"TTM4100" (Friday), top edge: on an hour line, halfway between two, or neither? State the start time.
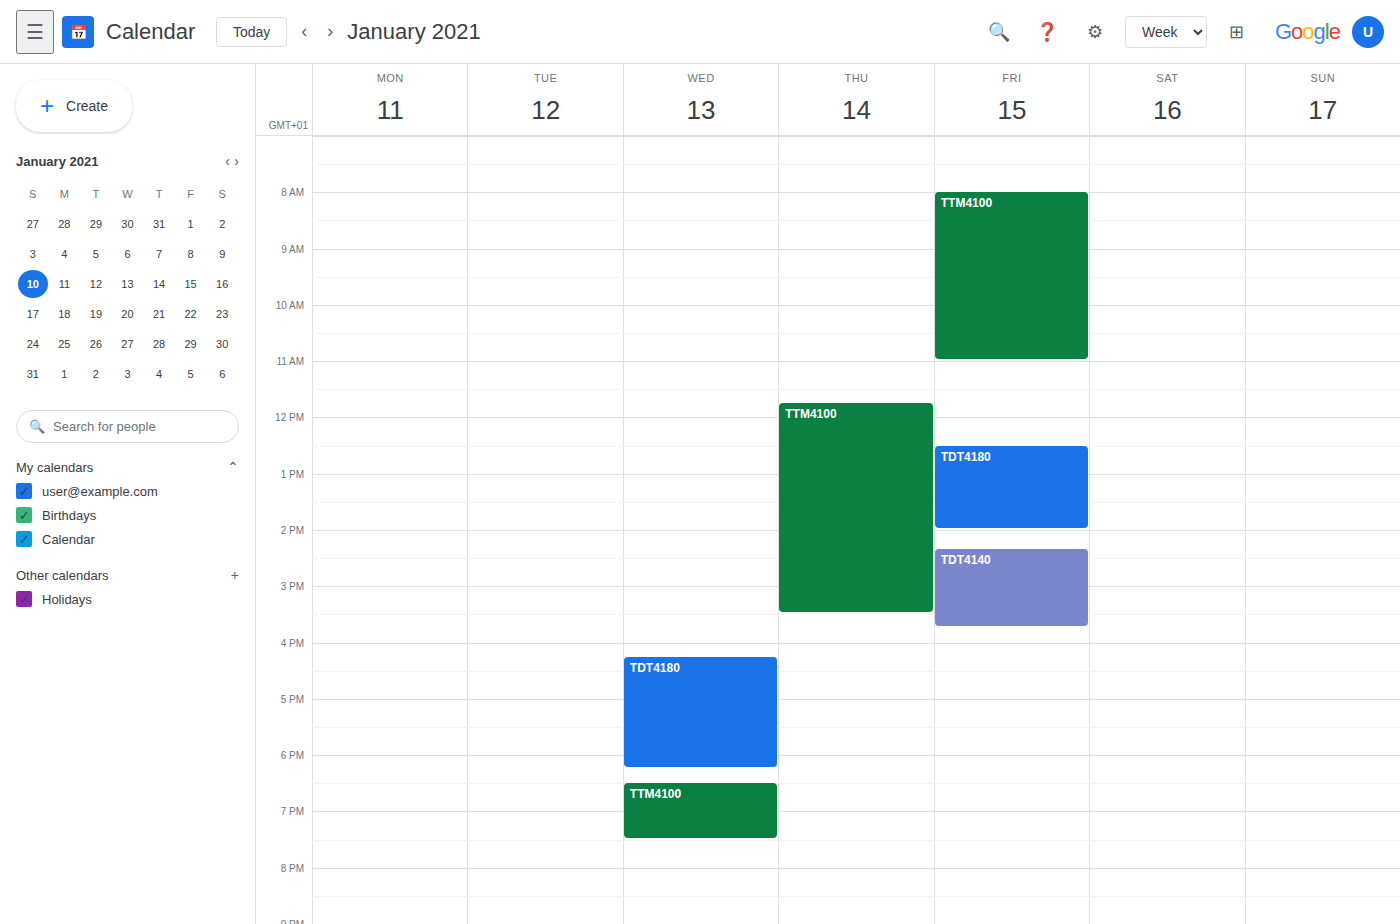
8:00 AM -- exactly on the 8 AM line.